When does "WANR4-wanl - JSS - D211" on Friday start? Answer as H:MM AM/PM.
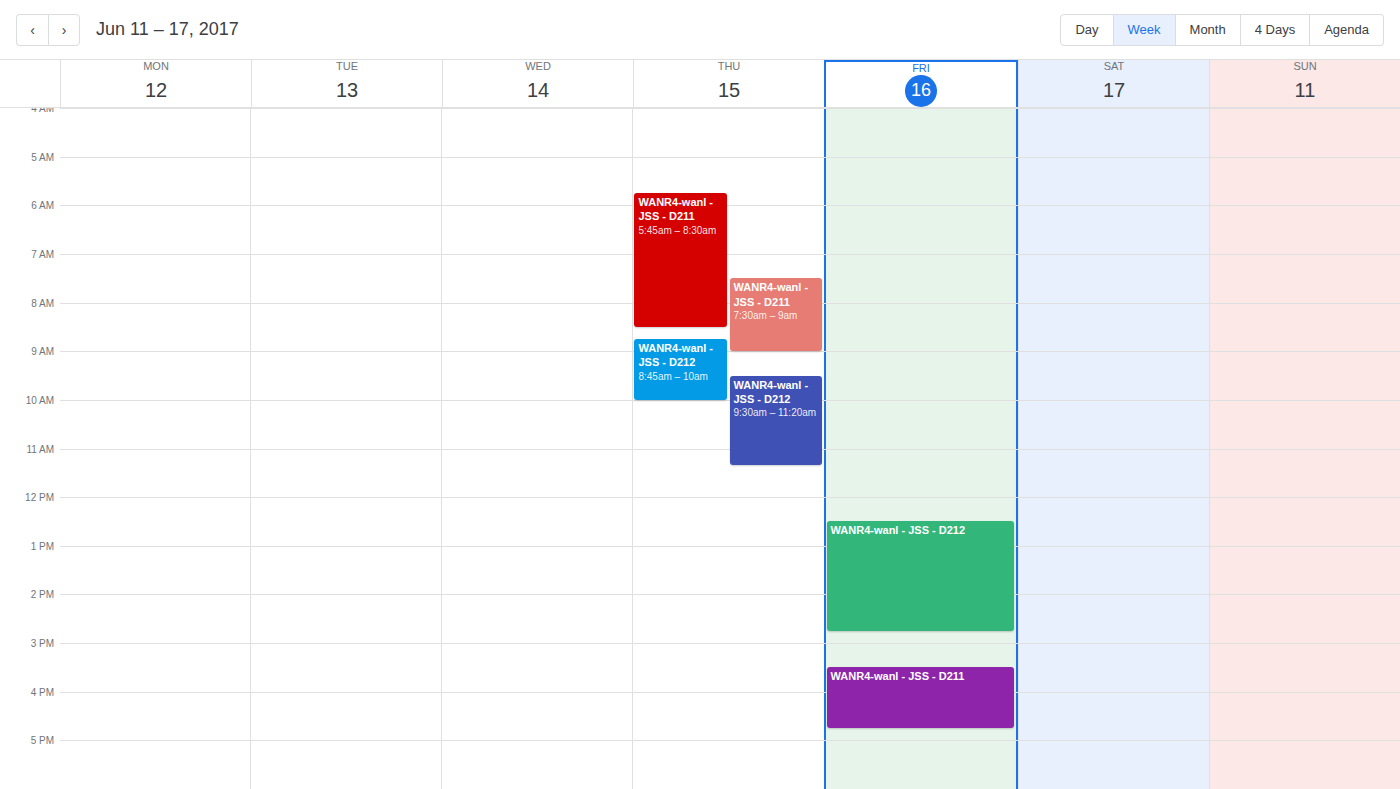
3:30 PM